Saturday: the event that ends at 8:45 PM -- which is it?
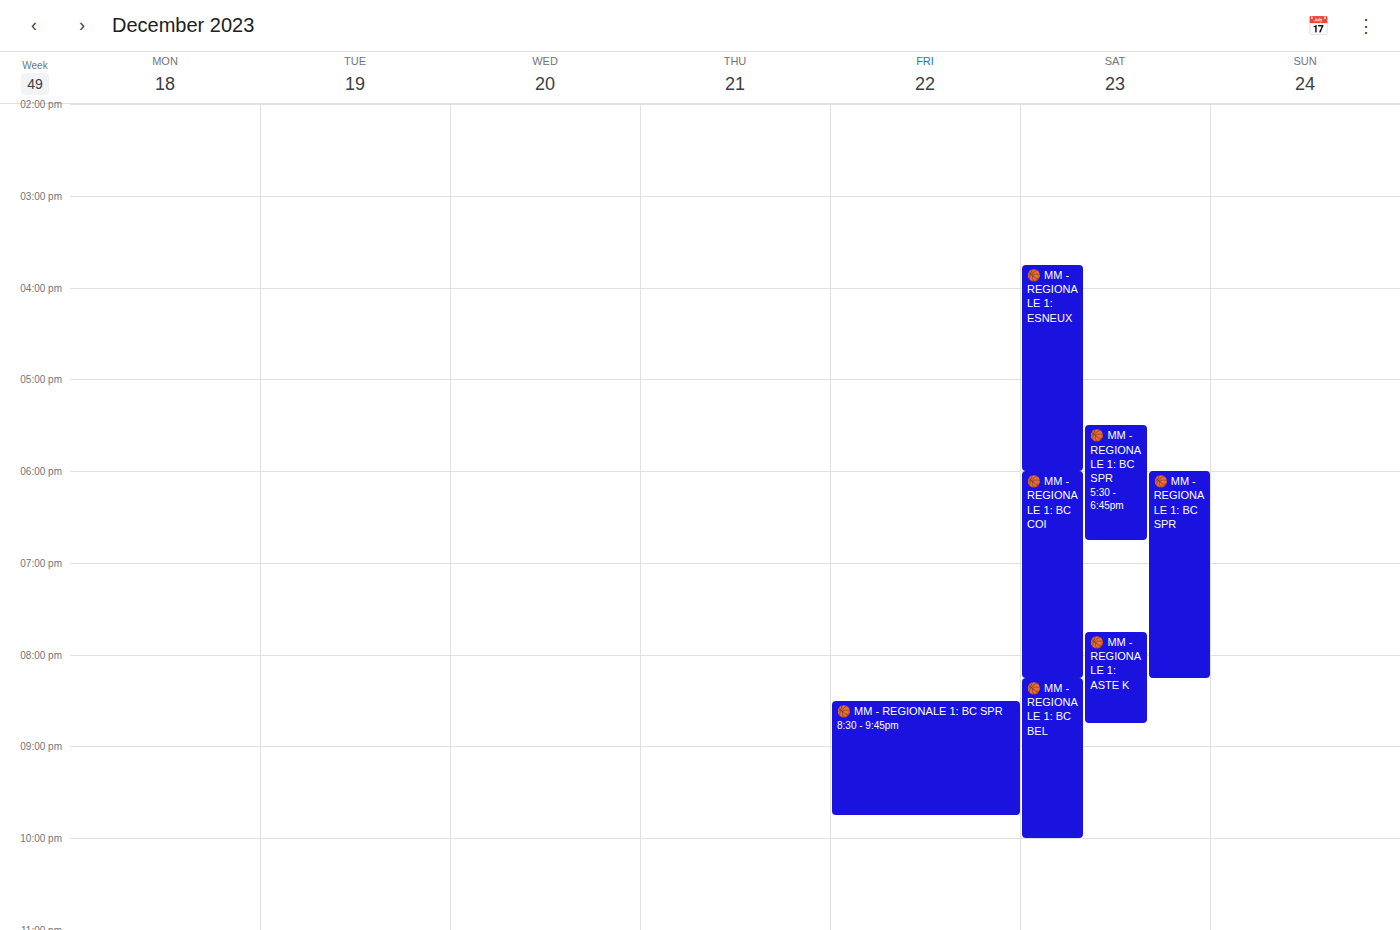
"🏀 MM - REGIONALE 1: ASTE K"